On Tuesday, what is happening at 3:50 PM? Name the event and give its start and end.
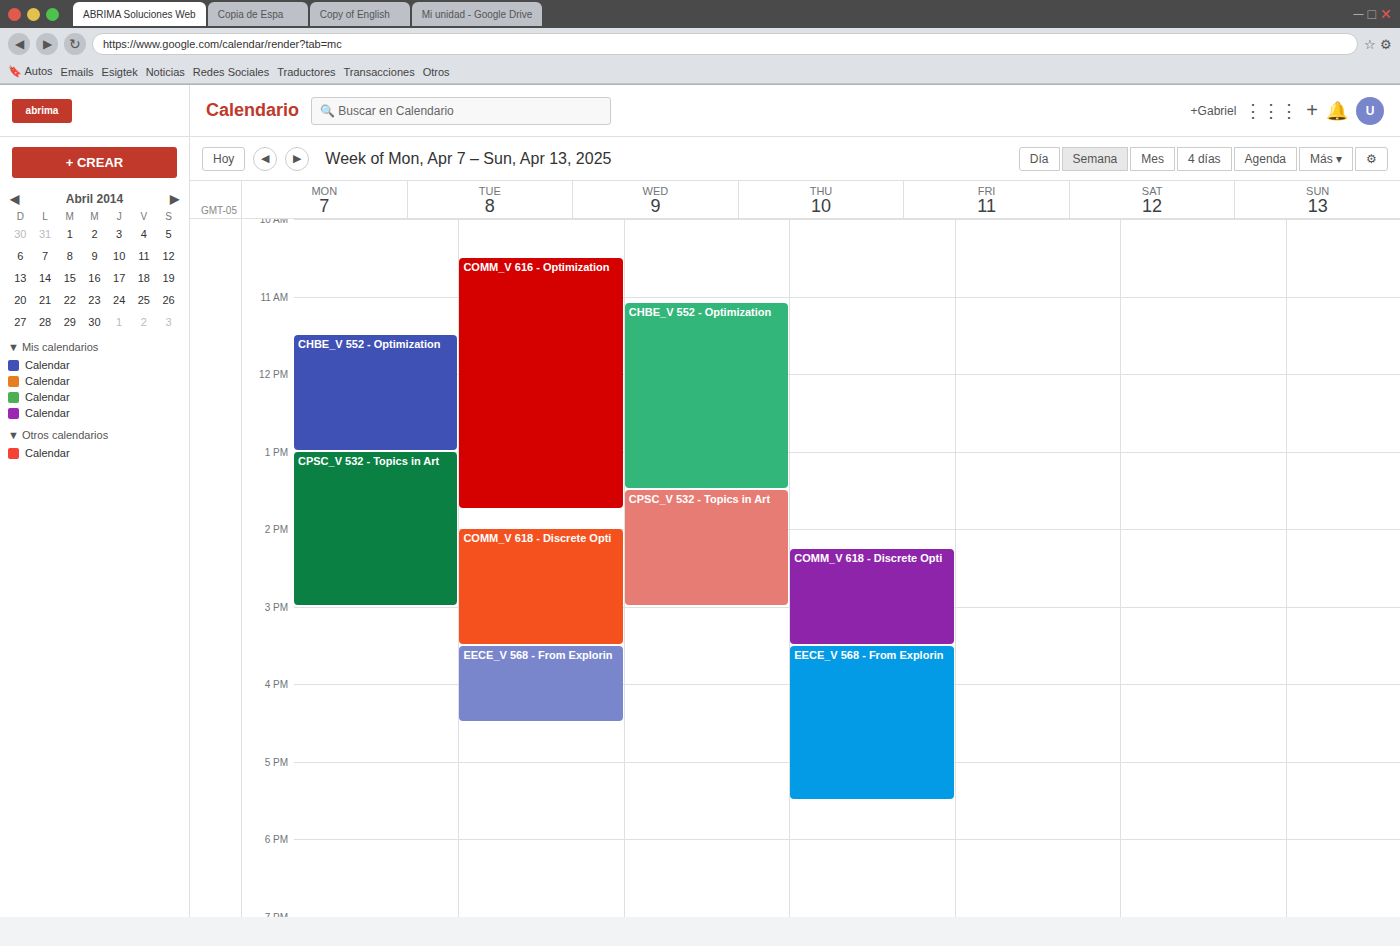
"EECE_V 568 - From Explorin", 3:30 PM to 4:30 PM